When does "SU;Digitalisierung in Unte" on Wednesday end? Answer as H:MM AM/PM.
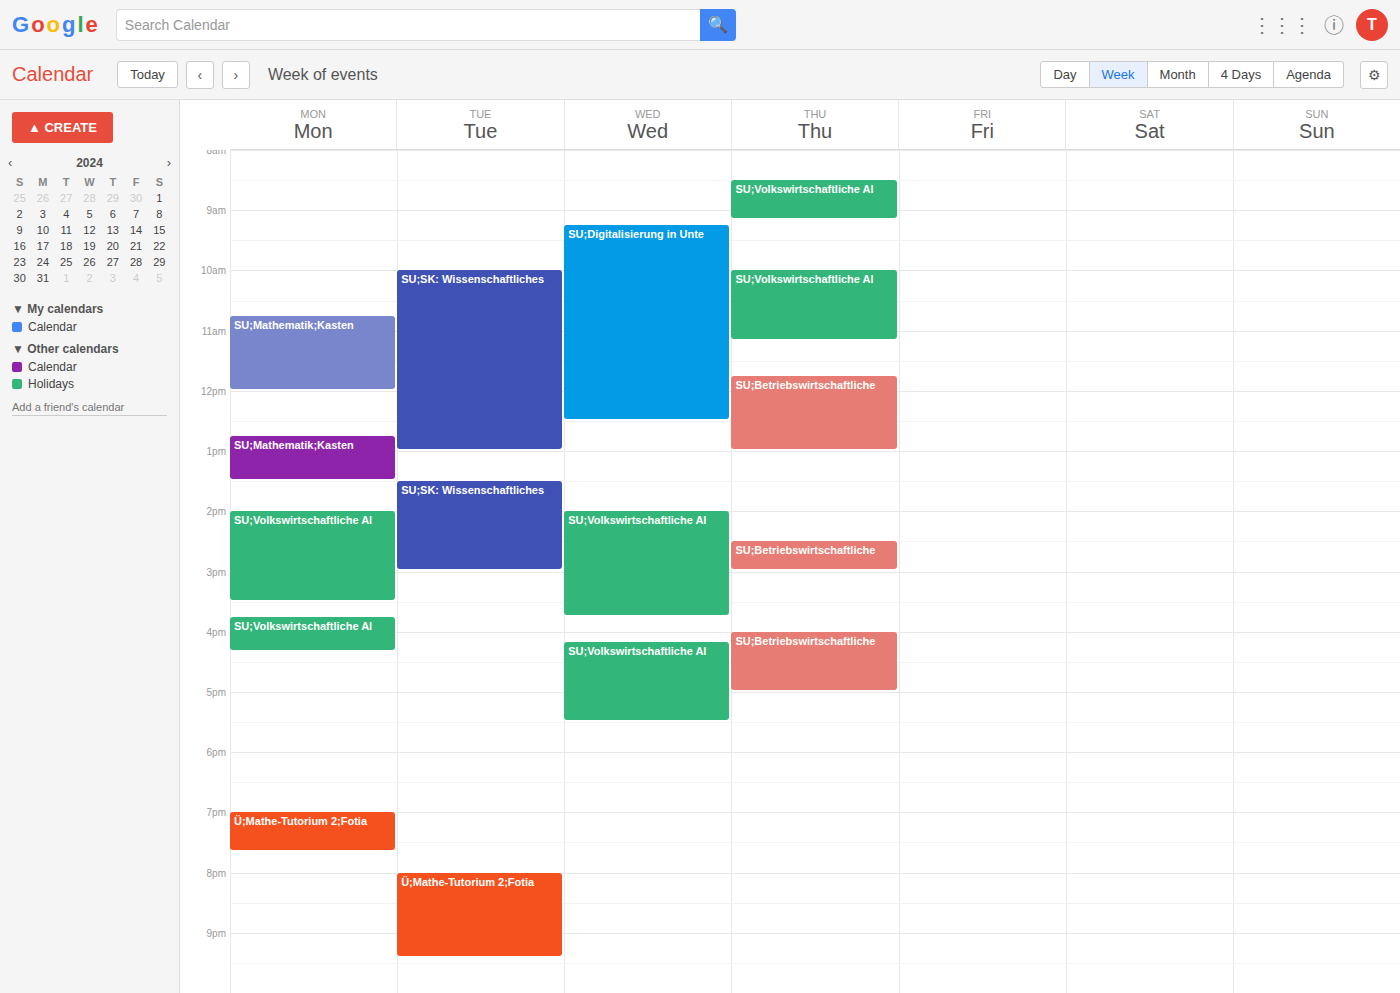
12:30 PM